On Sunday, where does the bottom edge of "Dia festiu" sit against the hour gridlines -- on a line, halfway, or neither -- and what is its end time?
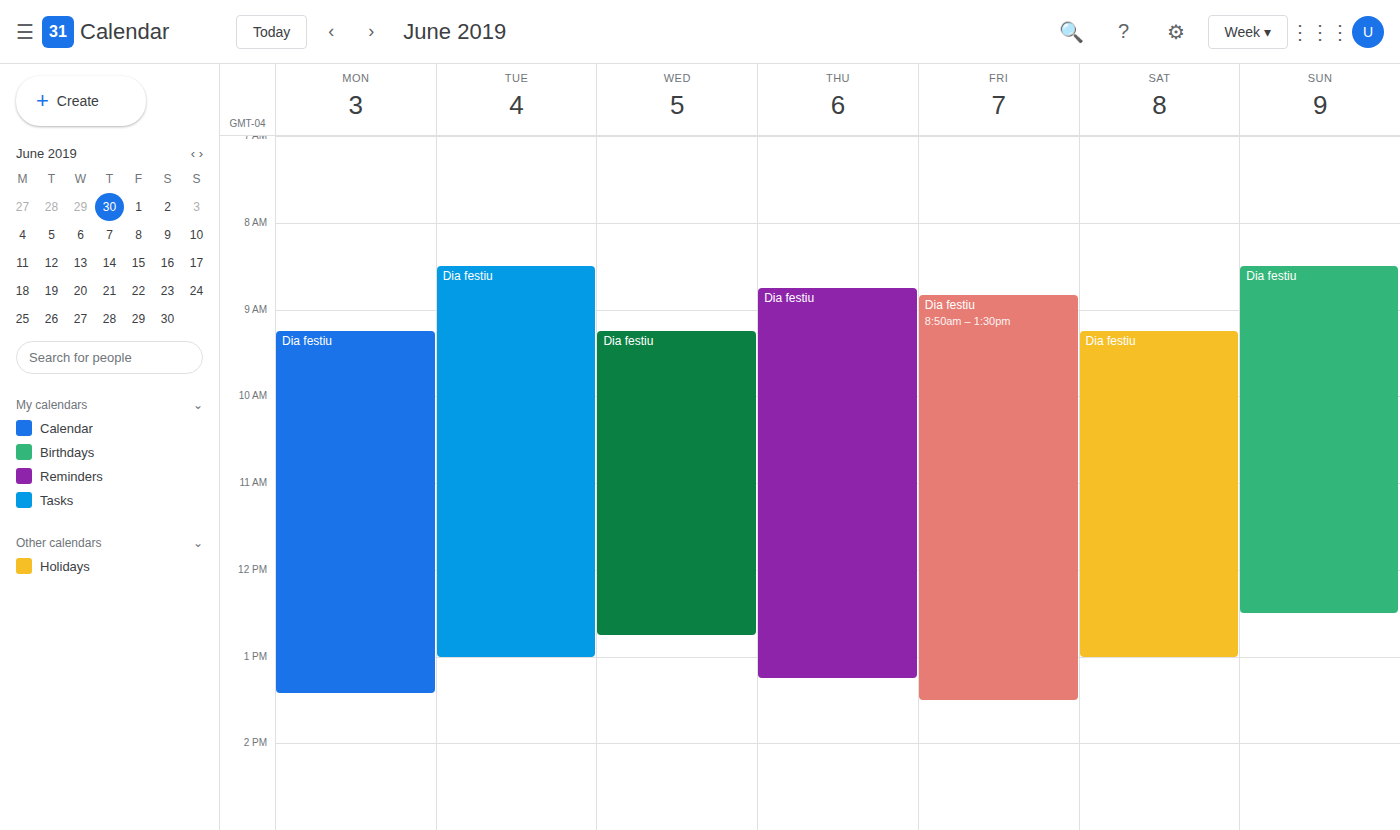
12:30 PM -- halfway between the 12 PM and 1 PM lines.